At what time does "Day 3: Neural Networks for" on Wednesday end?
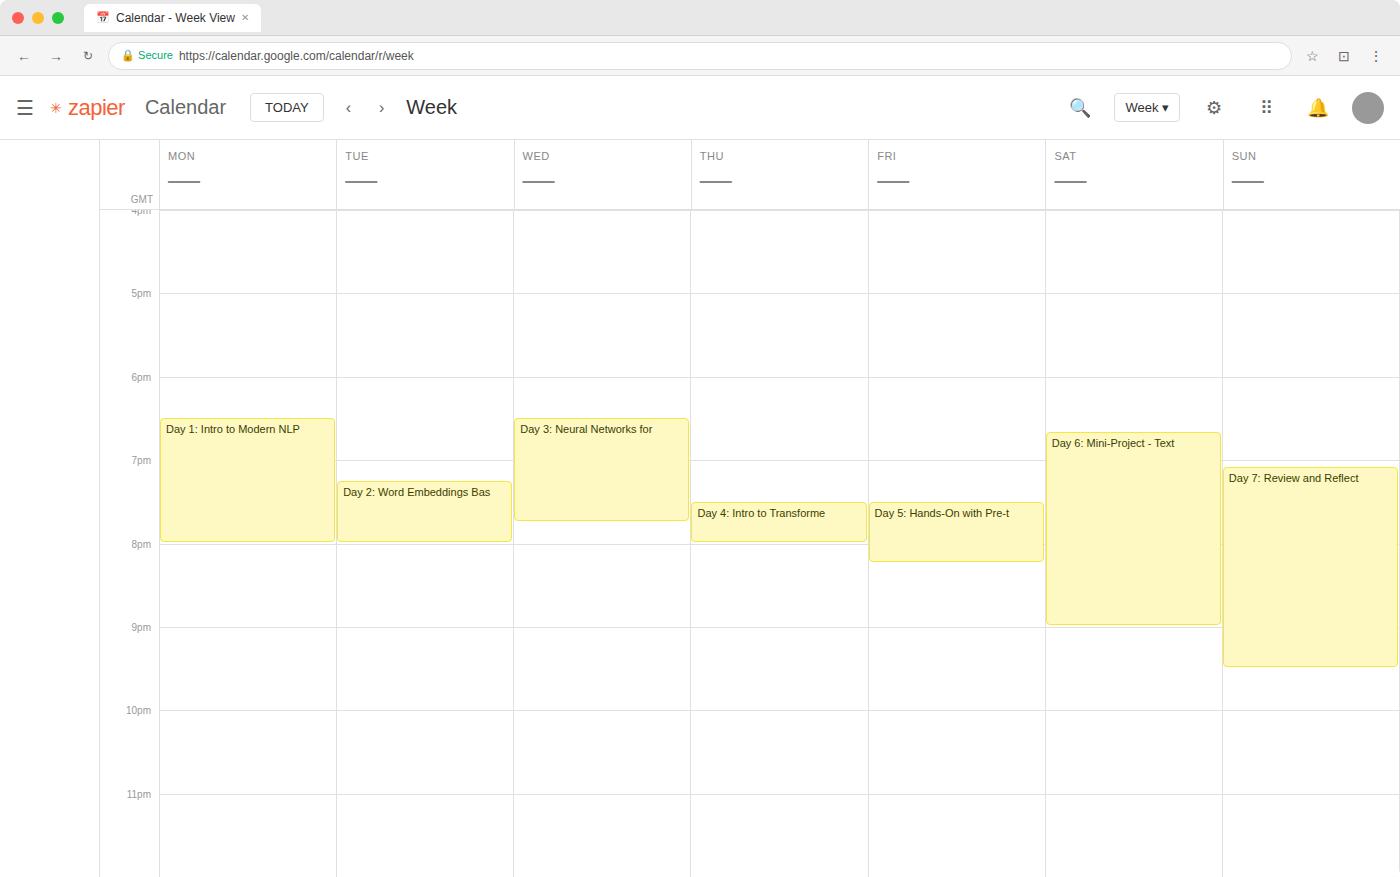
19:45